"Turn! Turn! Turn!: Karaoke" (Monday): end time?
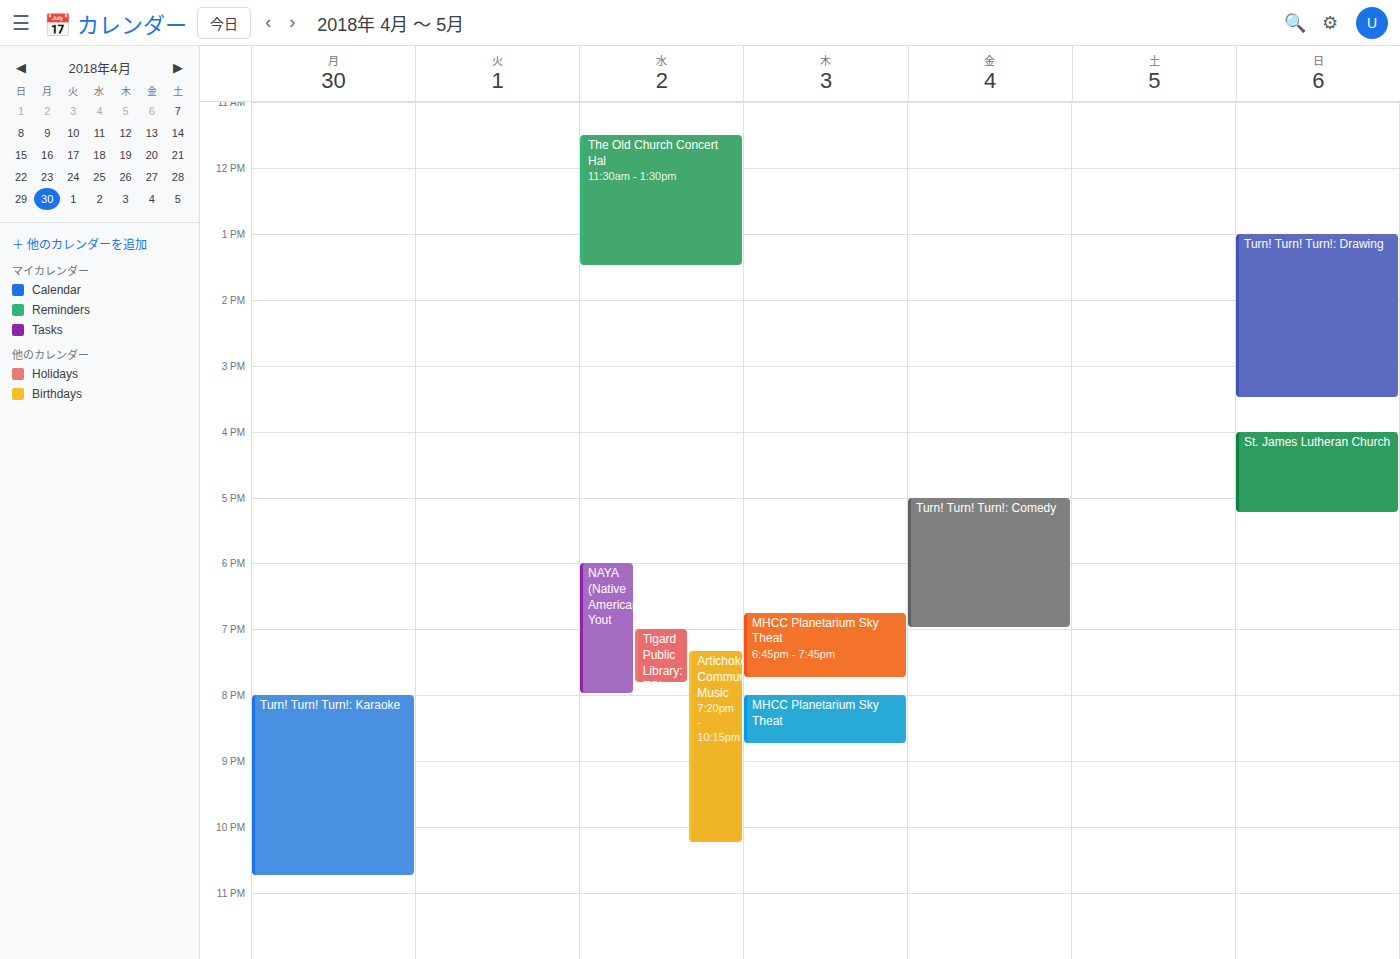
10:45 PM